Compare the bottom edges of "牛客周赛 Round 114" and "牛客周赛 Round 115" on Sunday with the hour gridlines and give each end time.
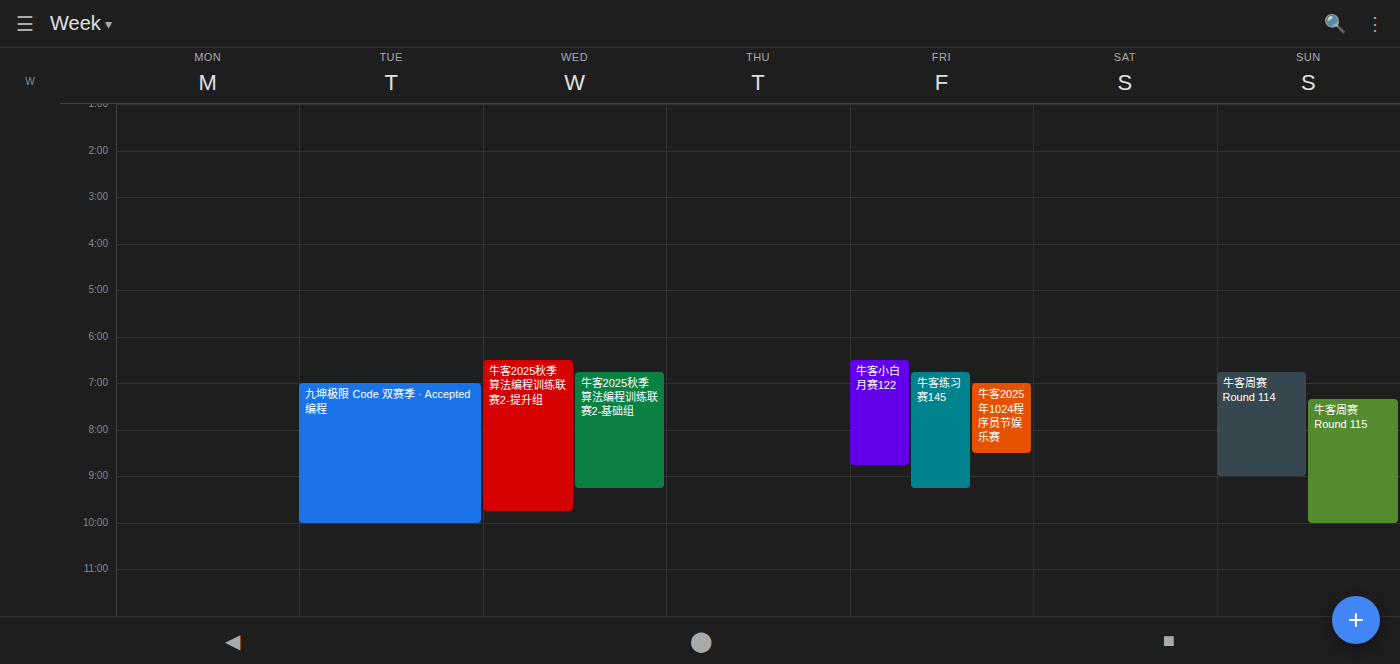
"牛客周赛 Round 114": 9:00 PM, exactly on the 9 PM line. "牛客周赛 Round 115": 10:00 PM, exactly on the 10 PM line.